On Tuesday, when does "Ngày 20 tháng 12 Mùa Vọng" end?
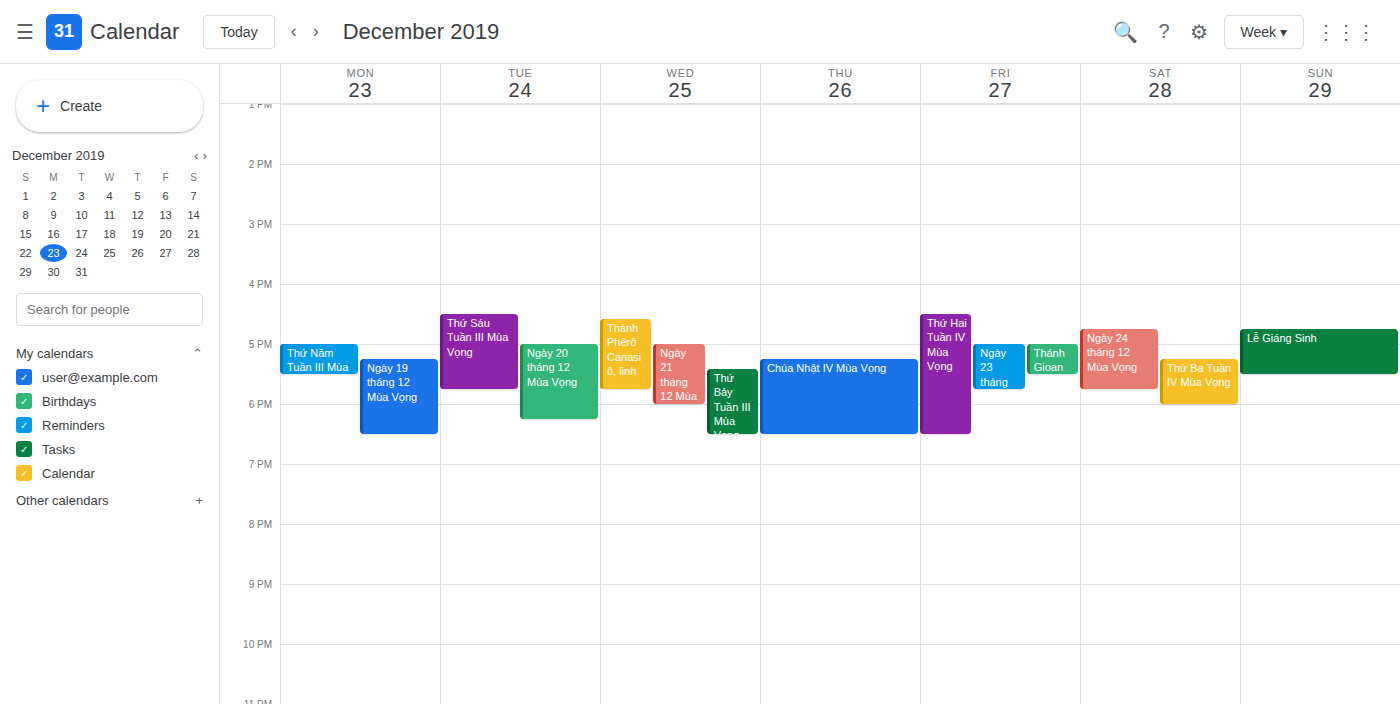
6:15 PM